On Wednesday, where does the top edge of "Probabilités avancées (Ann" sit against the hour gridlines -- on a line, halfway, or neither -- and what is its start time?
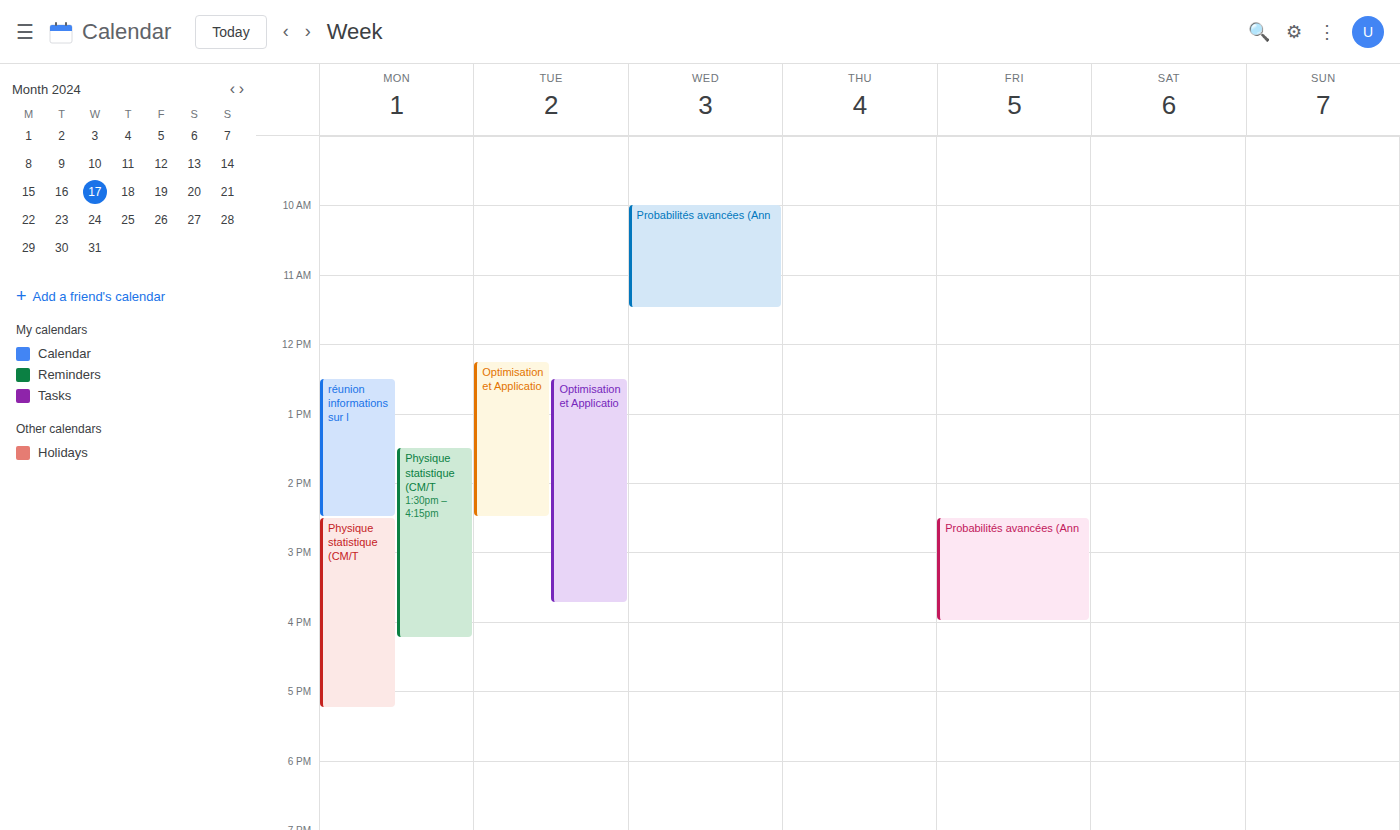
10:00 AM -- exactly on the 10 AM line.